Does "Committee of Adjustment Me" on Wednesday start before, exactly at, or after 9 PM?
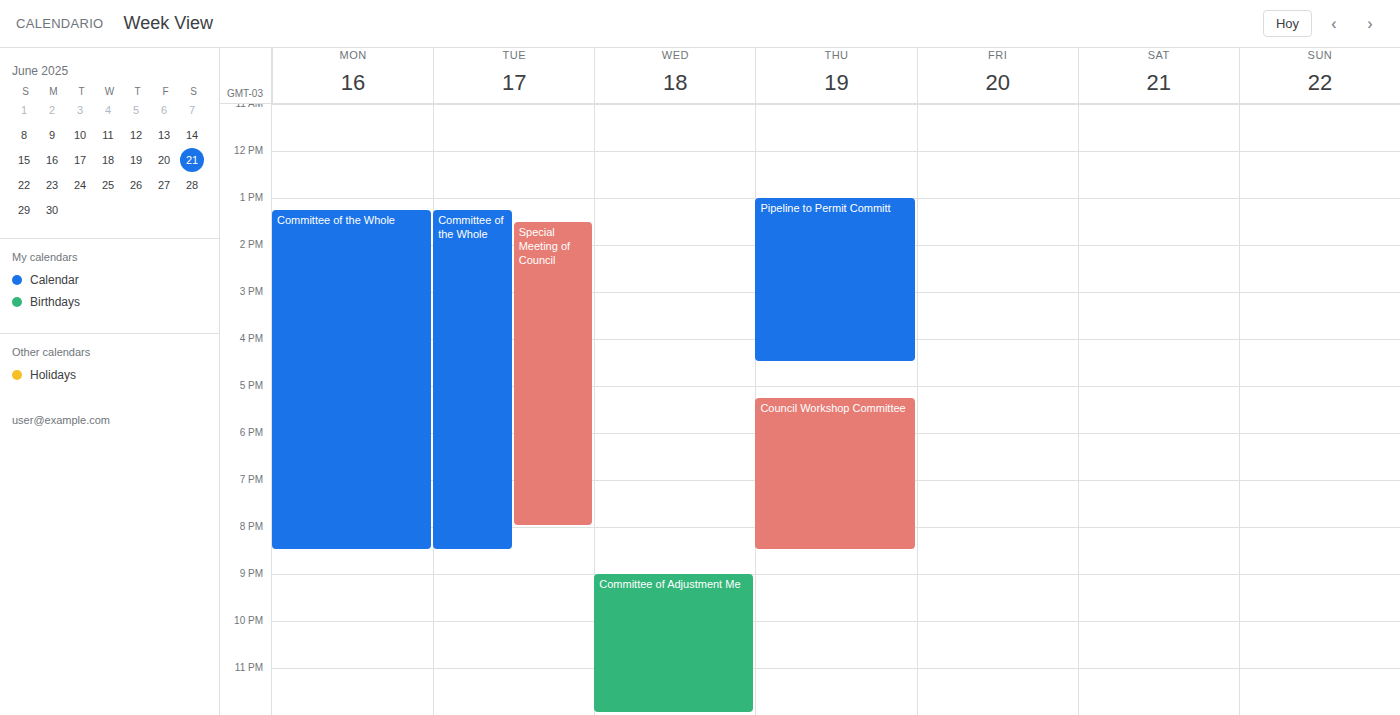
9:00 PM -- exactly at 9 PM, on the 9 PM line.